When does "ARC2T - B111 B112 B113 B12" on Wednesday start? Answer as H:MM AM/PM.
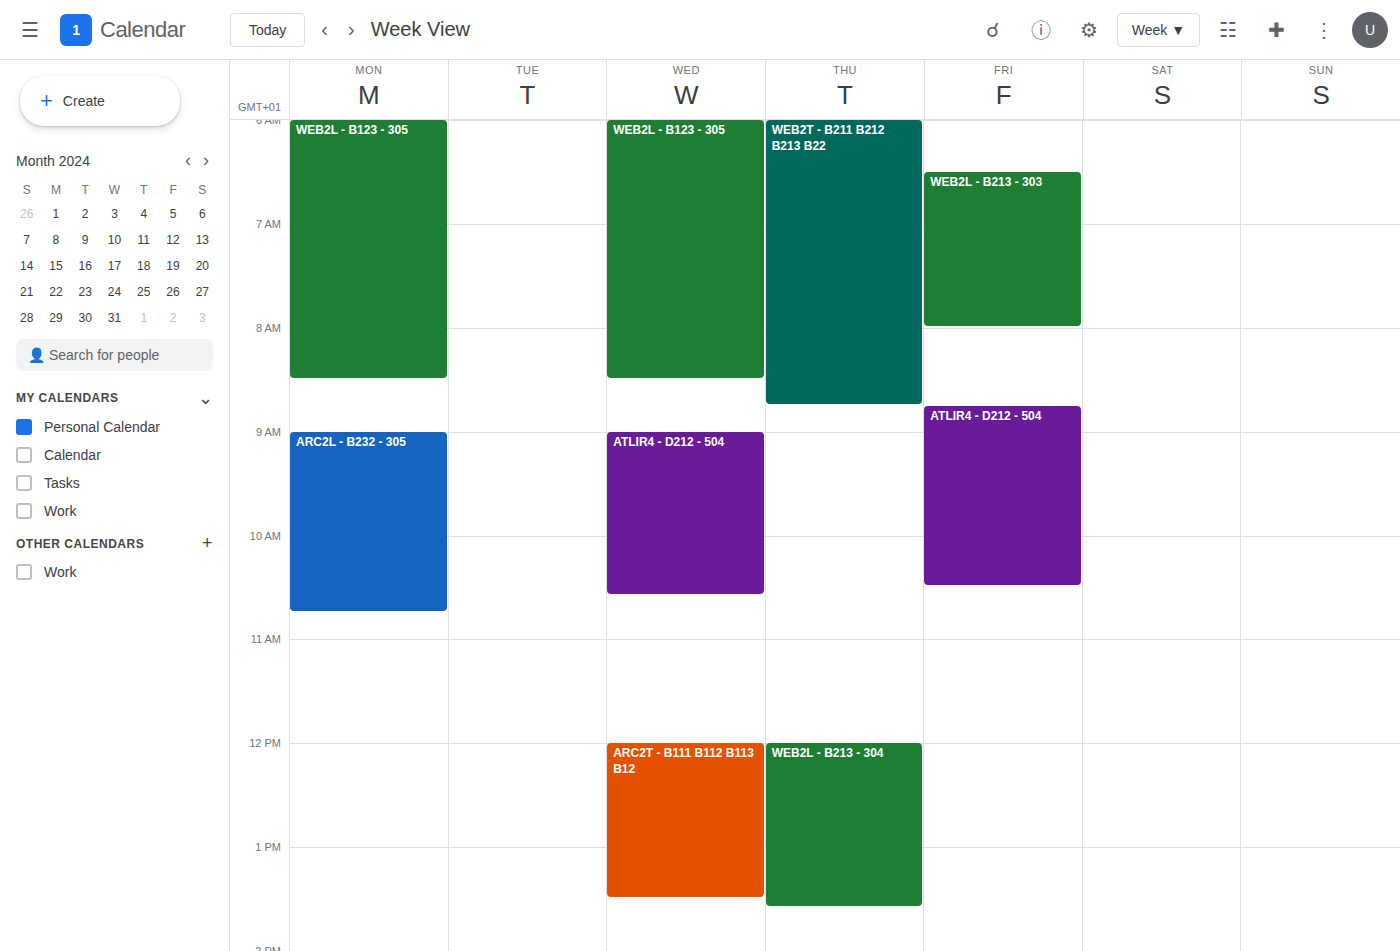
12:00 PM